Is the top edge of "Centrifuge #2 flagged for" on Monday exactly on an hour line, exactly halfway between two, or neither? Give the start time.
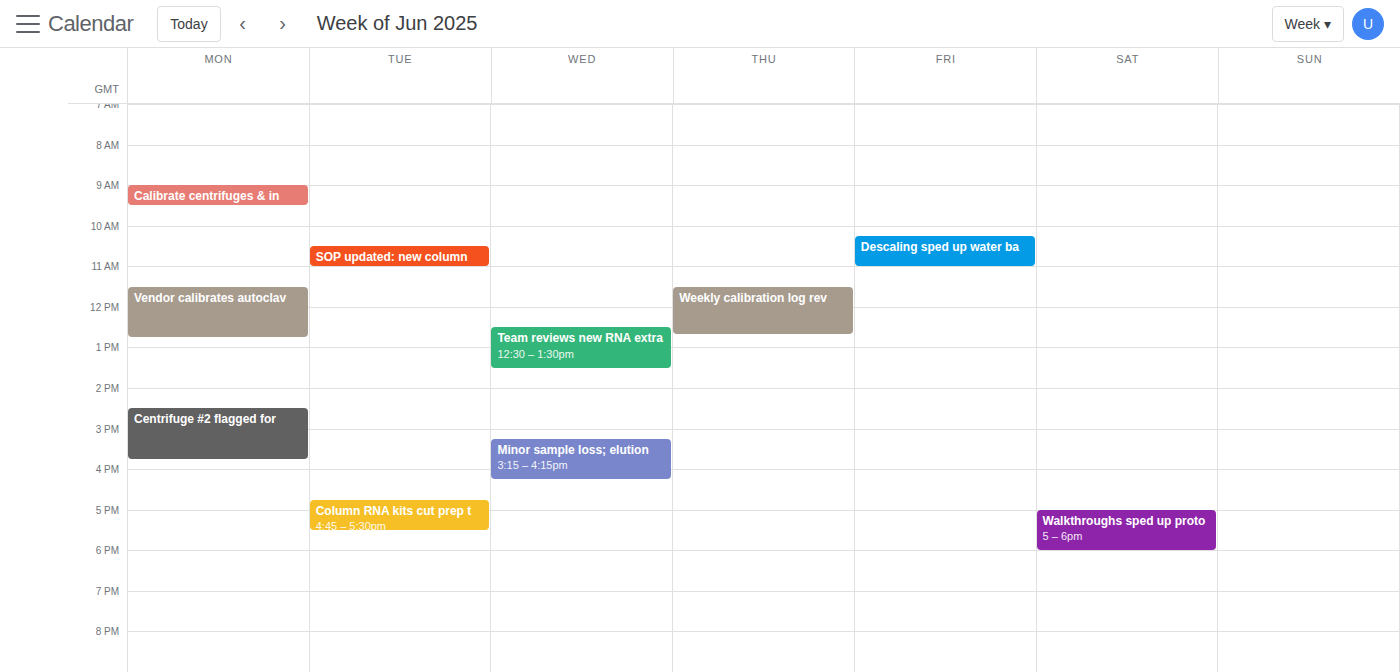
2:30 PM -- halfway between the 2 PM and 3 PM lines.